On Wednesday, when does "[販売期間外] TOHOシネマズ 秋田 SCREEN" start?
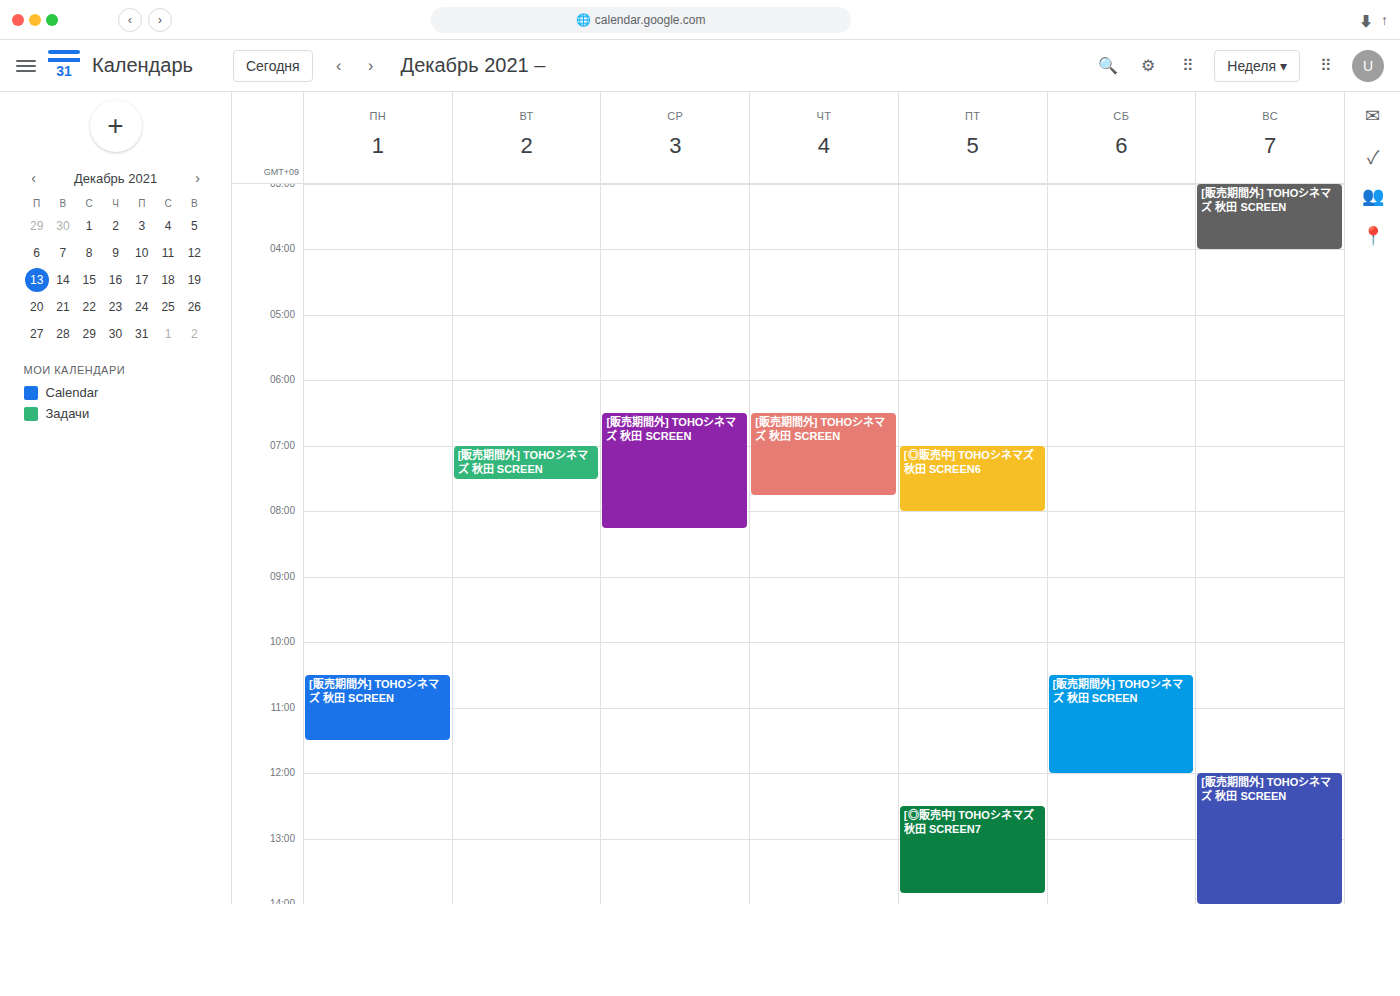
06:30